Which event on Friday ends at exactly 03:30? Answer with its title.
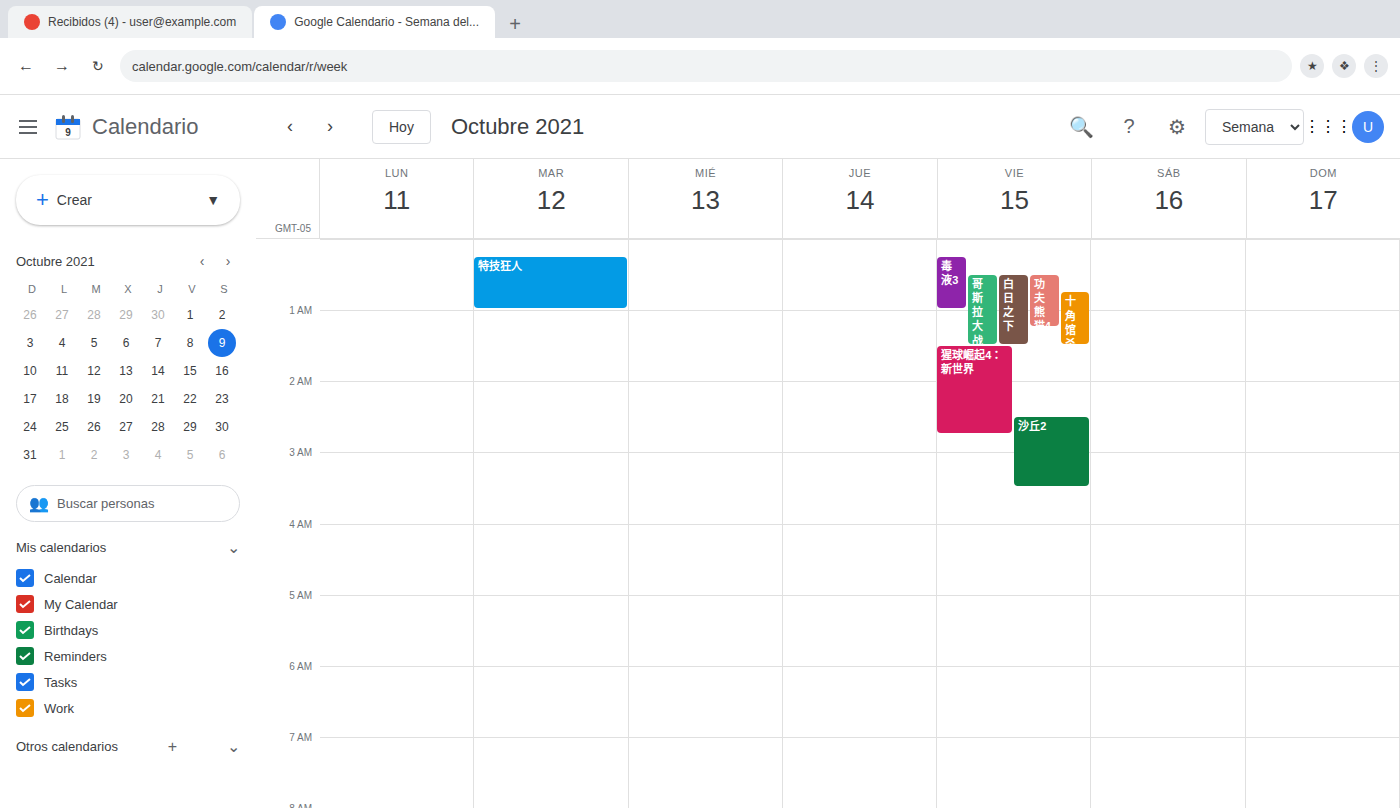
"沙丘2"